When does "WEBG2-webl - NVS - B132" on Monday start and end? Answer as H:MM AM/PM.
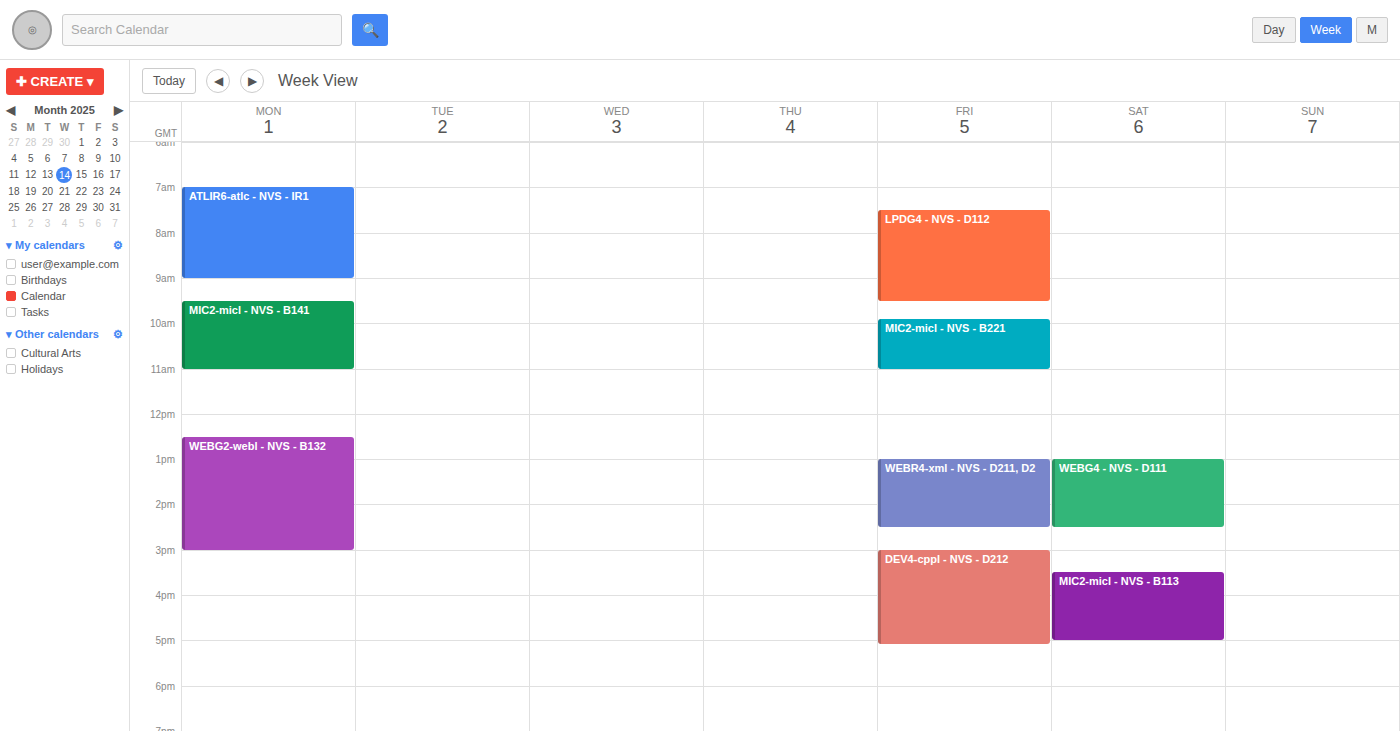
12:30 PM to 3:00 PM